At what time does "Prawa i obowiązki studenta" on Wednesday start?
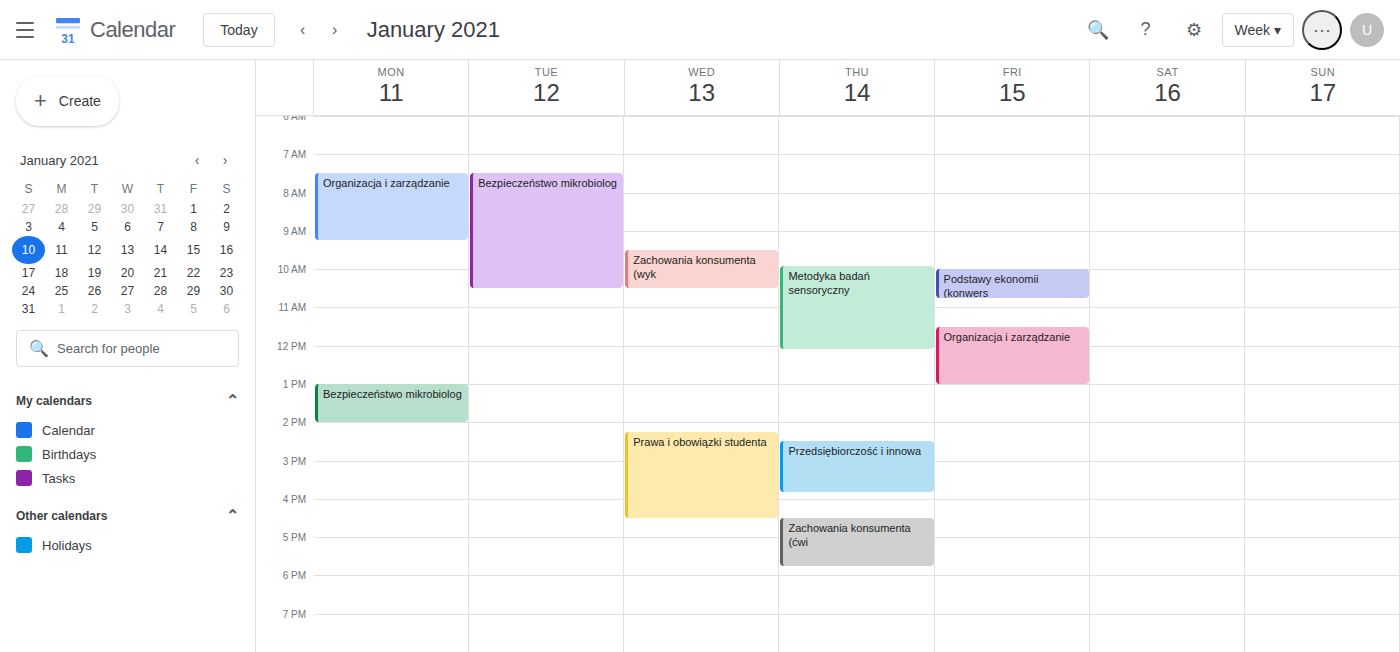
2:15 PM